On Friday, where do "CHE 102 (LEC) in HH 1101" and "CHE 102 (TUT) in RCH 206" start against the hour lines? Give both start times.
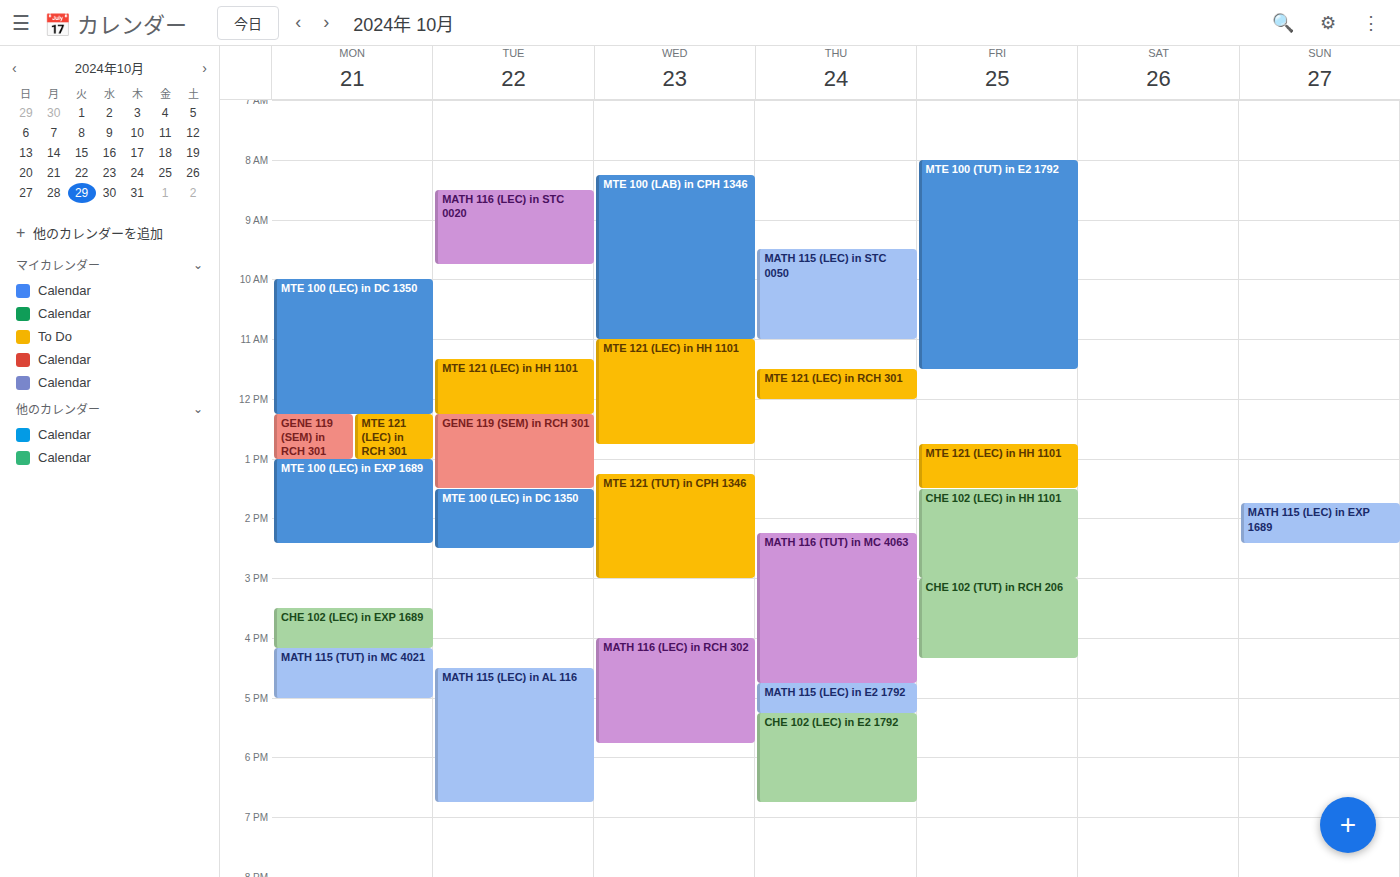
"CHE 102 (LEC) in HH 1101": 13:30, halfway between the 13:00 and 14:00 lines. "CHE 102 (TUT) in RCH 206": 15:00, exactly on the 15:00 line.